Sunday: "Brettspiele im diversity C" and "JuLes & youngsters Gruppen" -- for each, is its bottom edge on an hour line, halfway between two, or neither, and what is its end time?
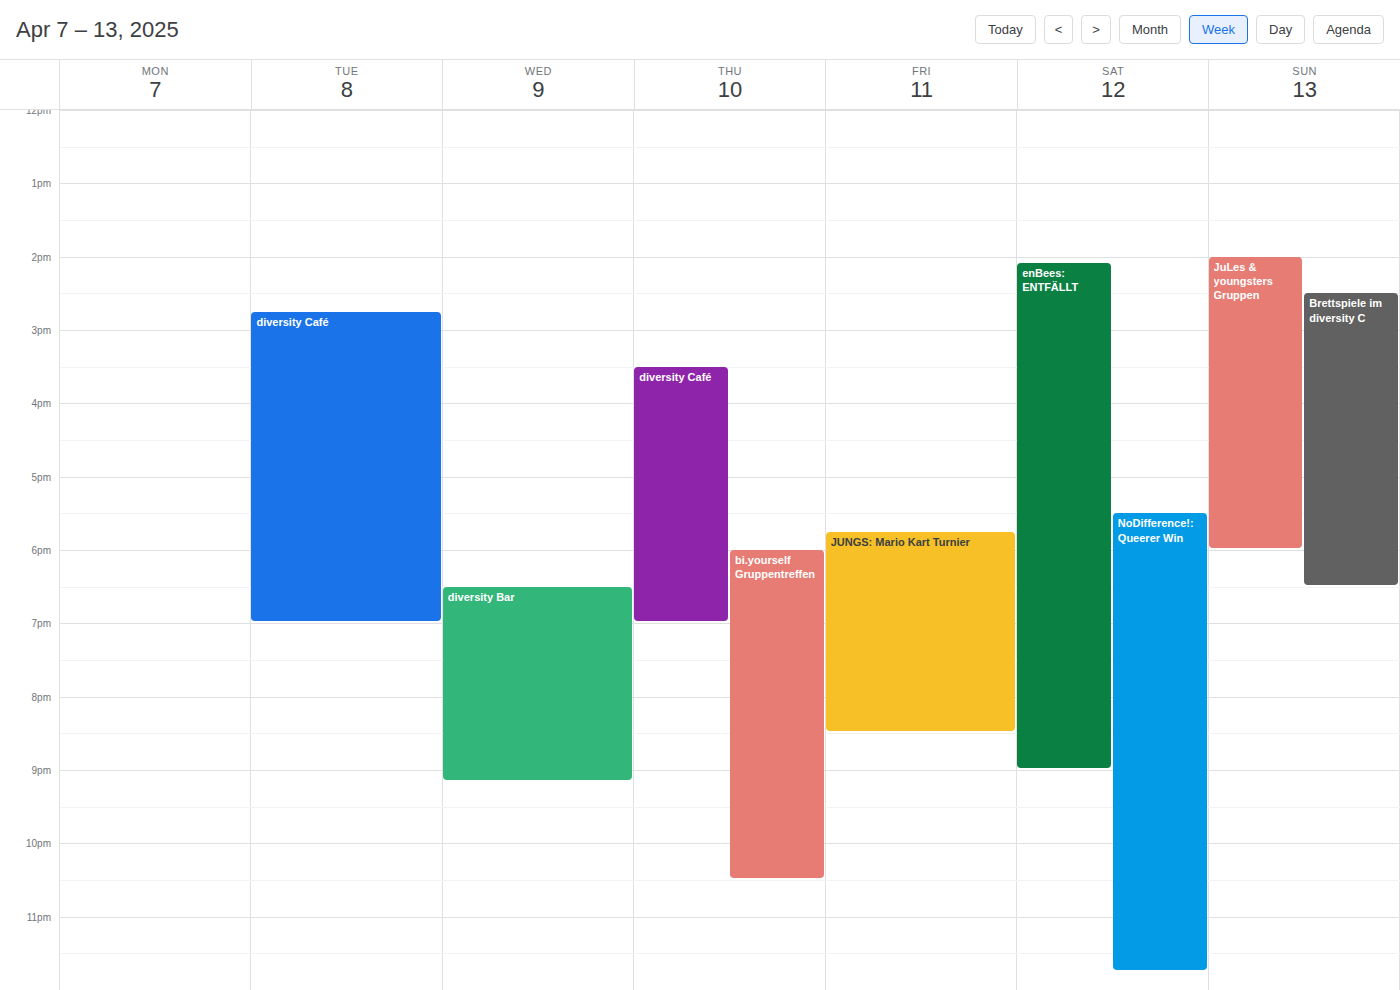
"Brettspiele im diversity C": 6:30 PM, halfway between the 6 PM and 7 PM lines. "JuLes & youngsters Gruppen": 6:00 PM, exactly on the 6 PM line.